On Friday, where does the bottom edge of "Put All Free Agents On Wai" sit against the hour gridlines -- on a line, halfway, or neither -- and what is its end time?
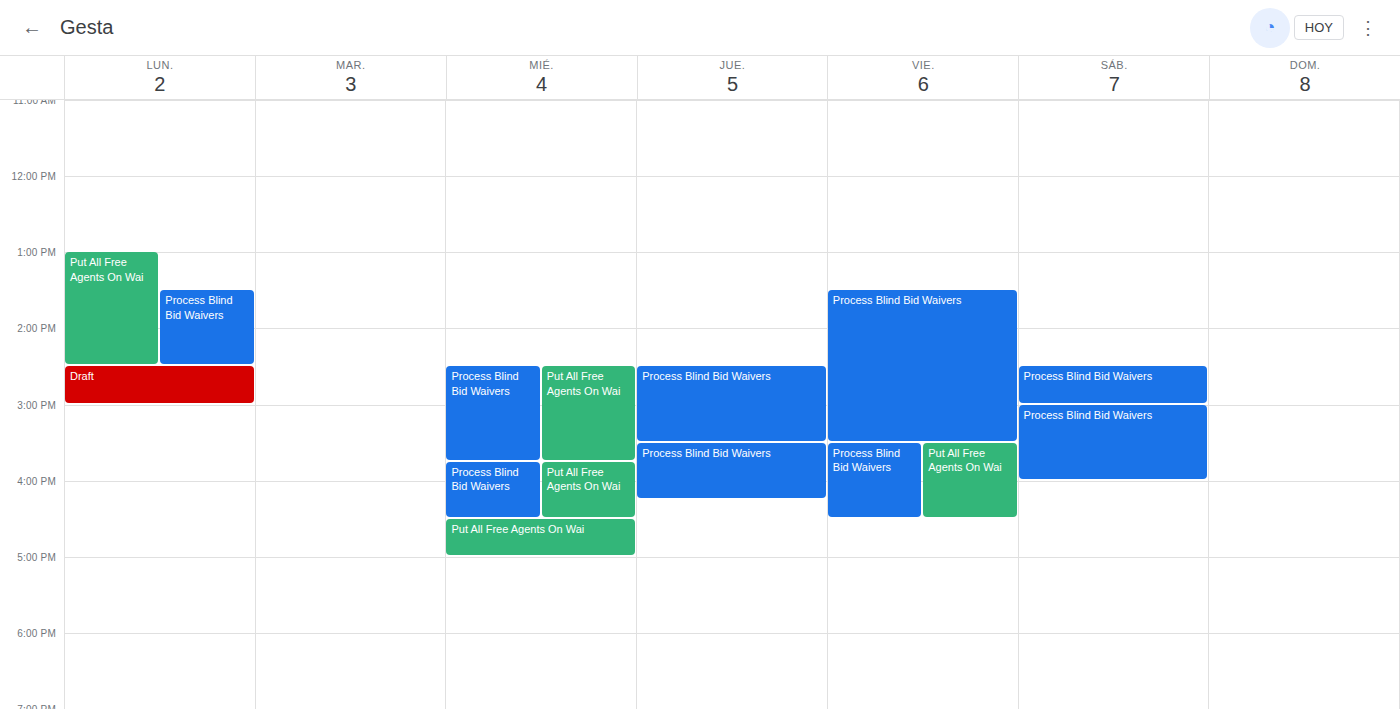
16:30 -- halfway between the 16:00 and 17:00 lines.